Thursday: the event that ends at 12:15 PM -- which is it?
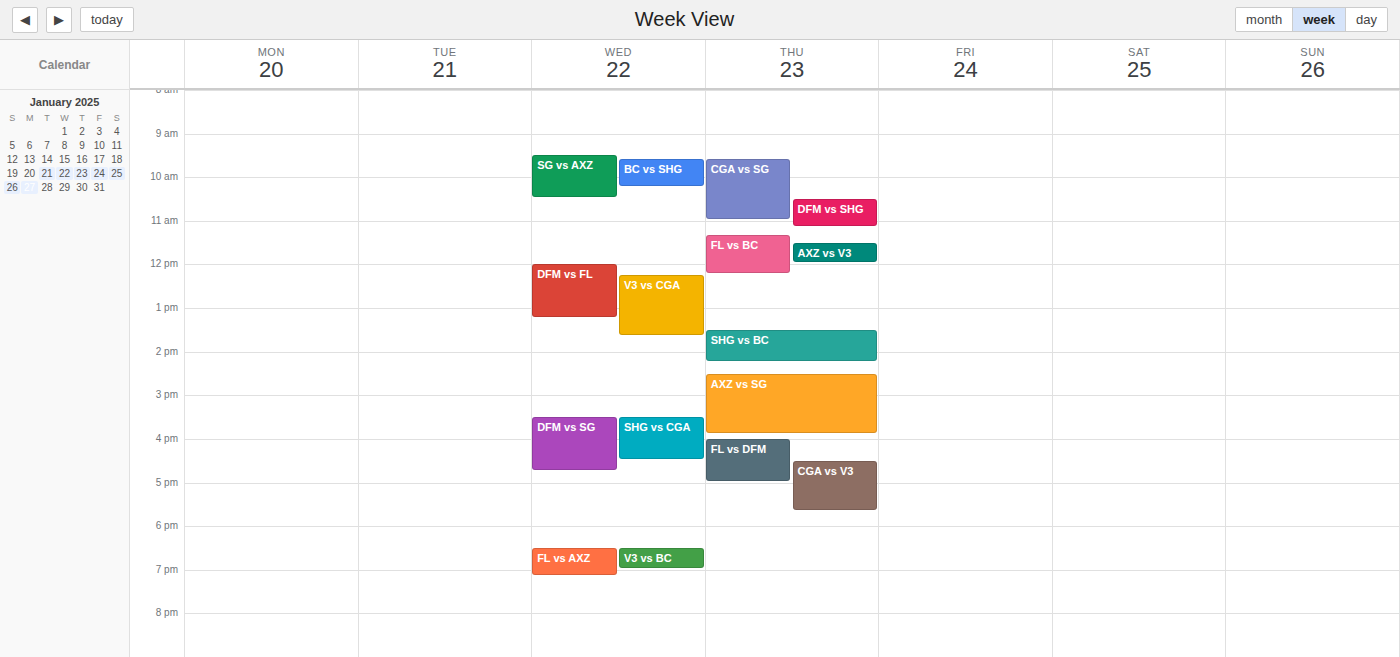
"FL vs BC"